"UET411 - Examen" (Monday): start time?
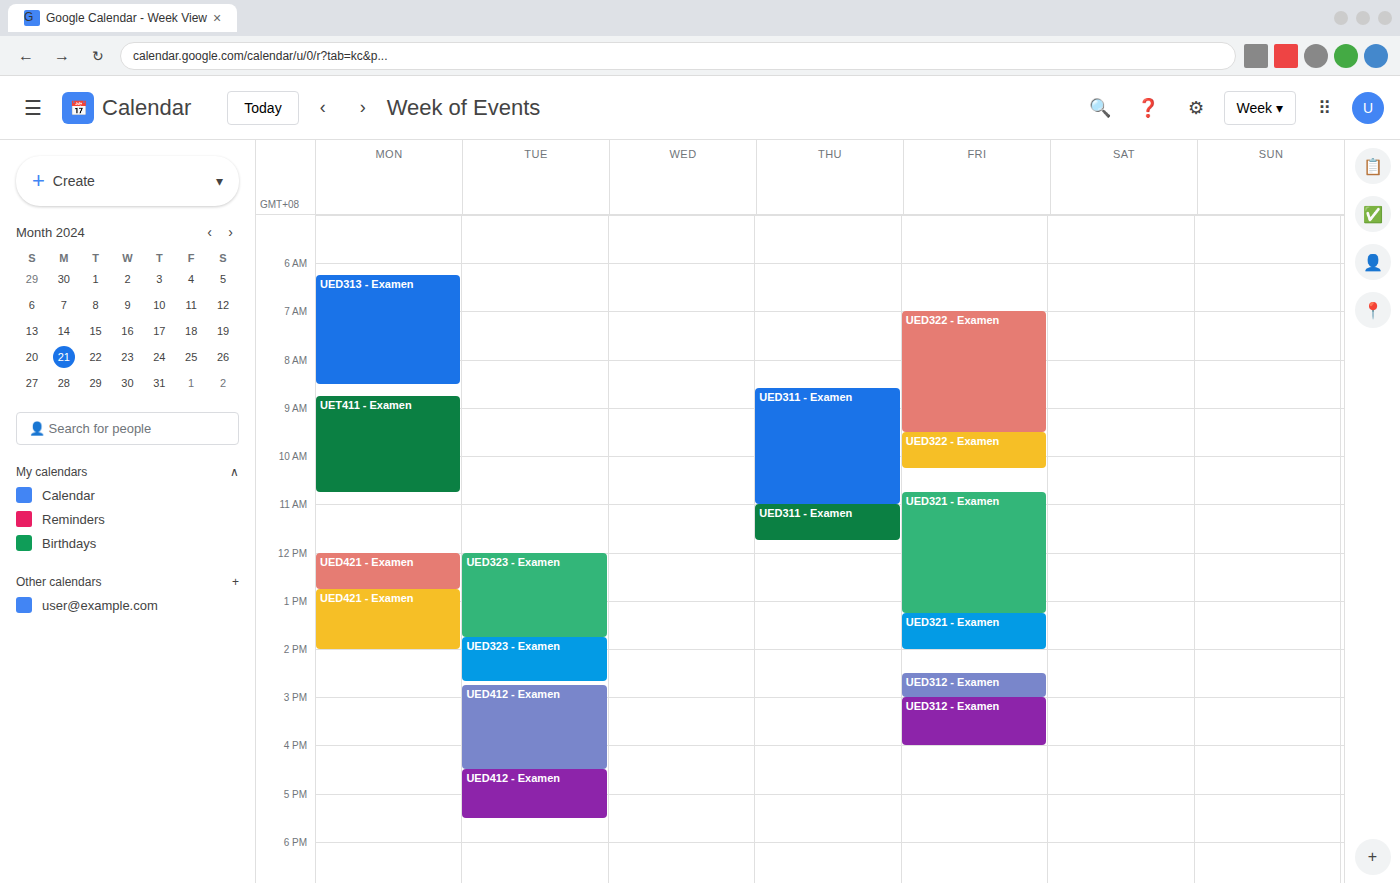
8:45 AM